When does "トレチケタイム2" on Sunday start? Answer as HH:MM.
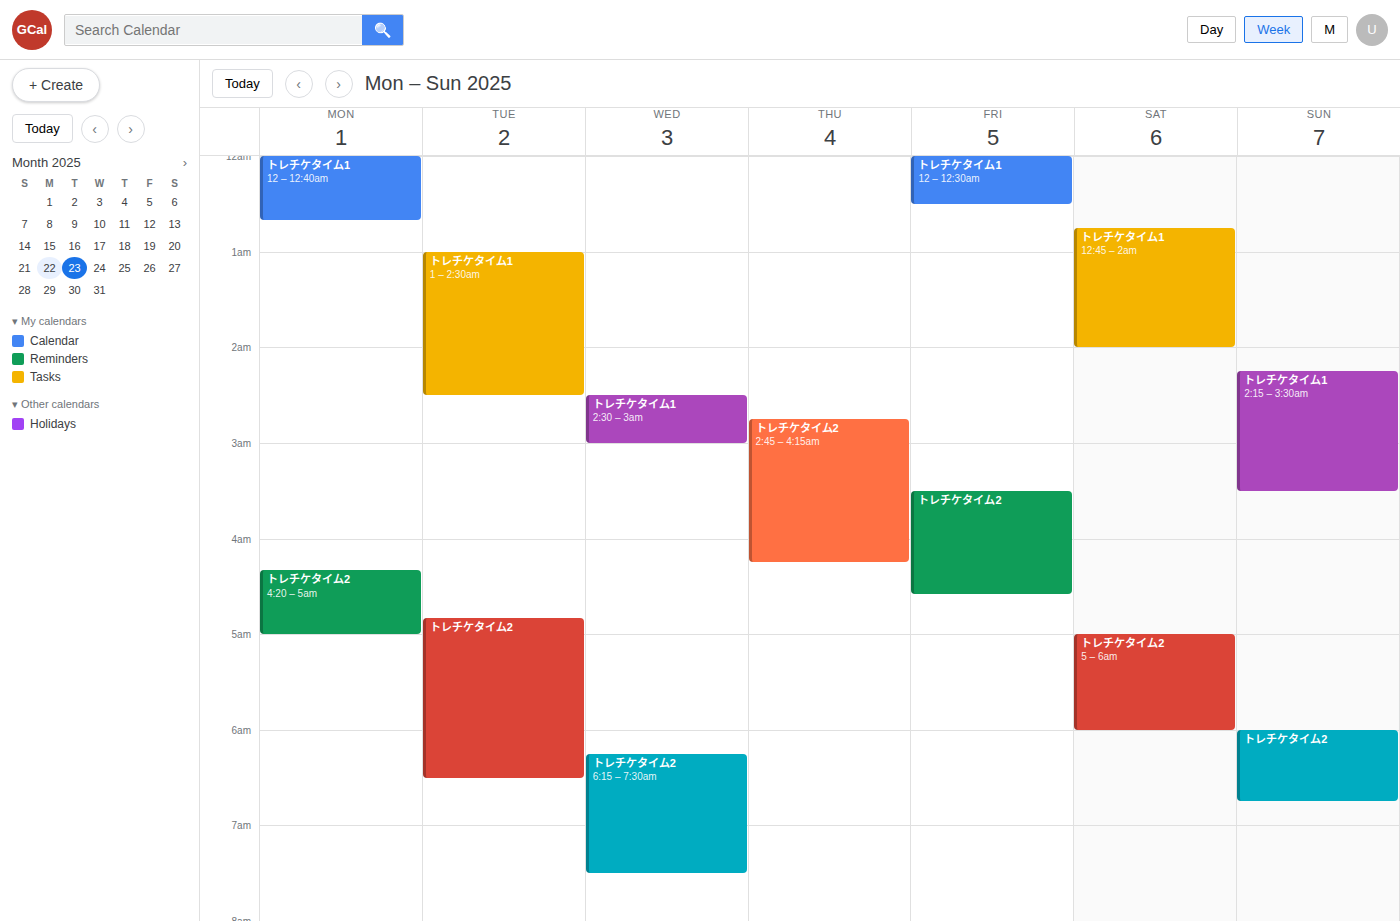
06:00